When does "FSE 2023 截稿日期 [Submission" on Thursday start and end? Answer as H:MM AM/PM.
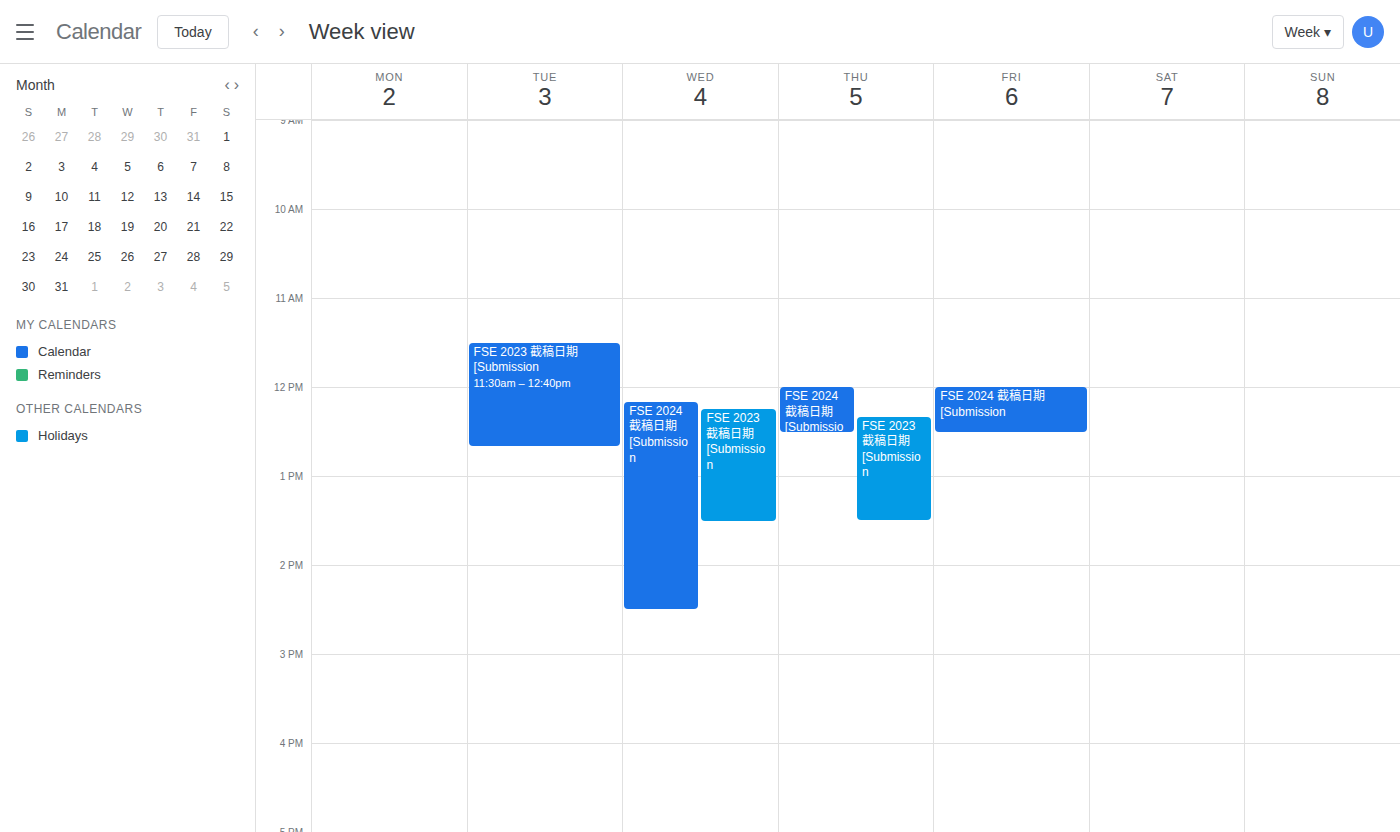
12:20 PM to 1:30 PM